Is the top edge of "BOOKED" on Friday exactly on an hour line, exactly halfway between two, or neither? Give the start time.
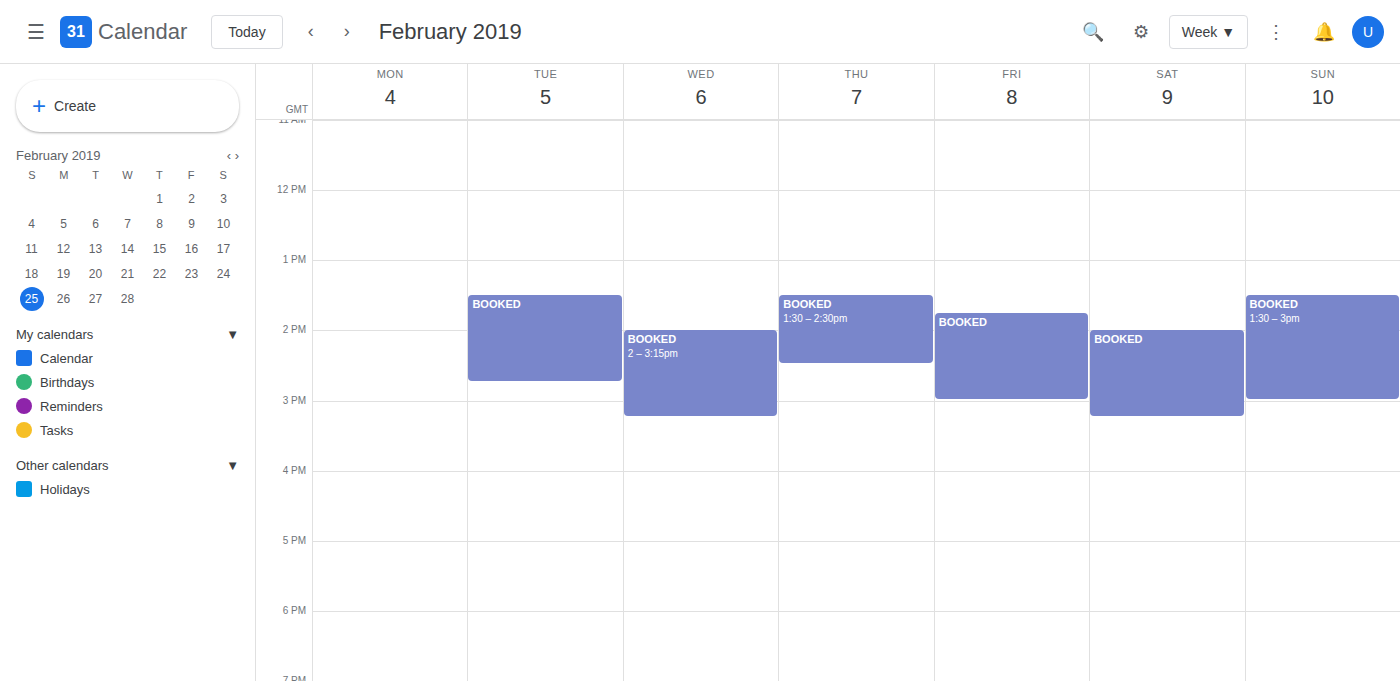
13:45 -- neither: three quarters of the way from the 13:00 line to the 14:00 line.